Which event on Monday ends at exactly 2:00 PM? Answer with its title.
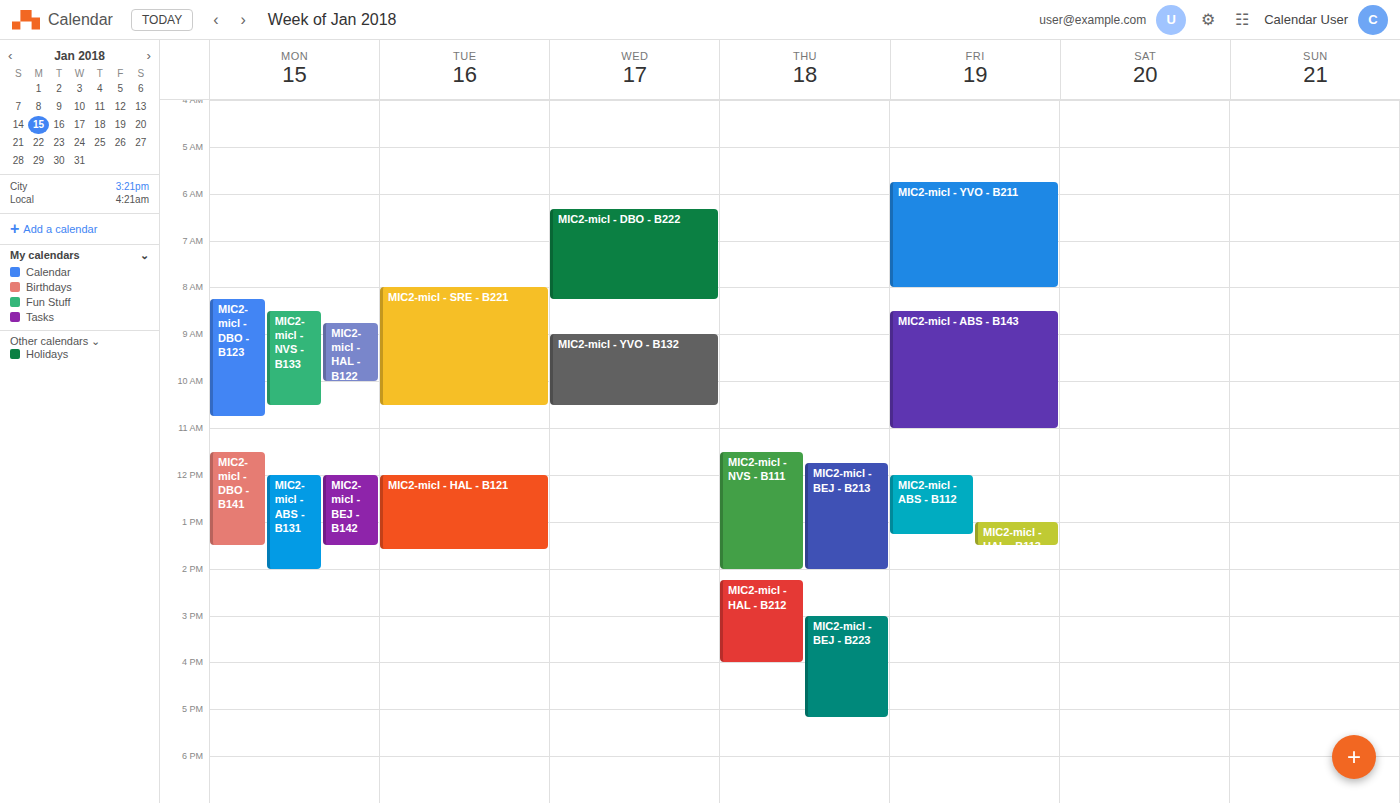
"MIC2-micl - ABS - B131"